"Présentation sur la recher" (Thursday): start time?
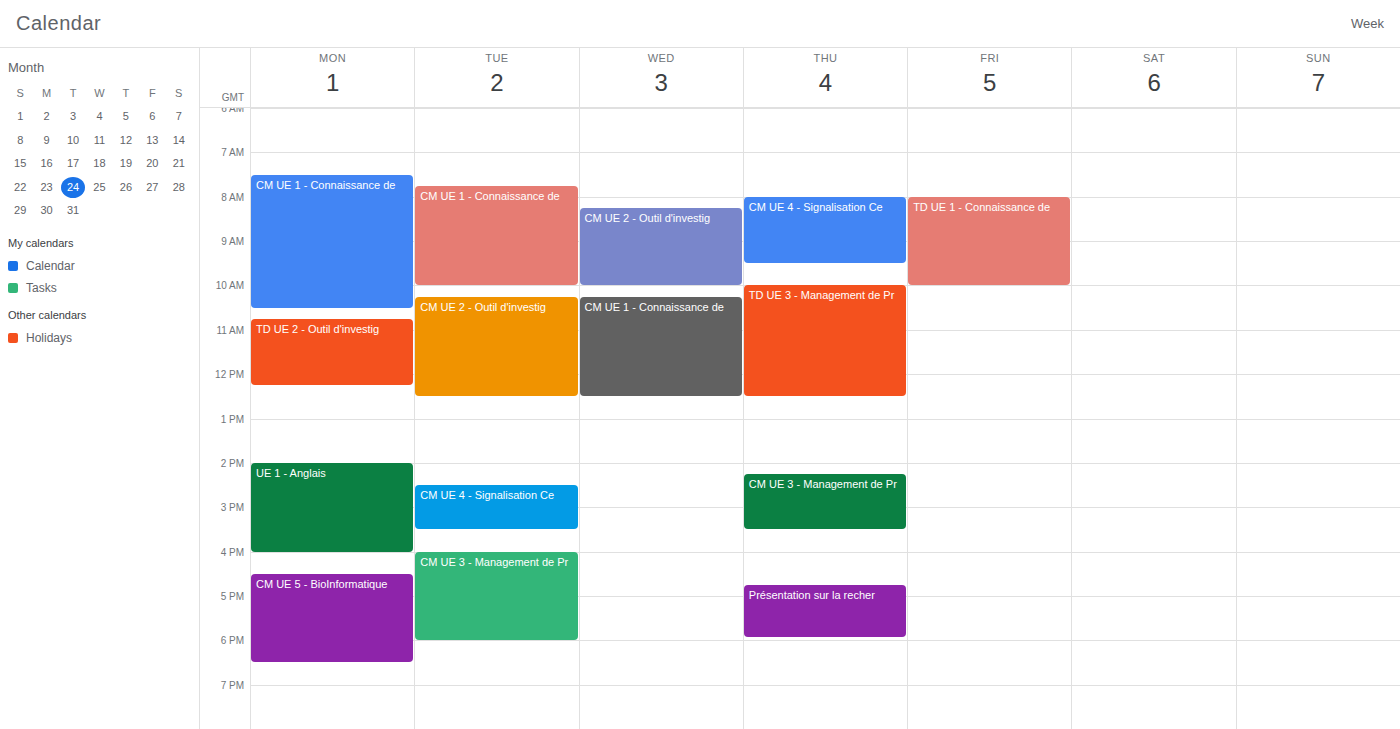
4:45 PM